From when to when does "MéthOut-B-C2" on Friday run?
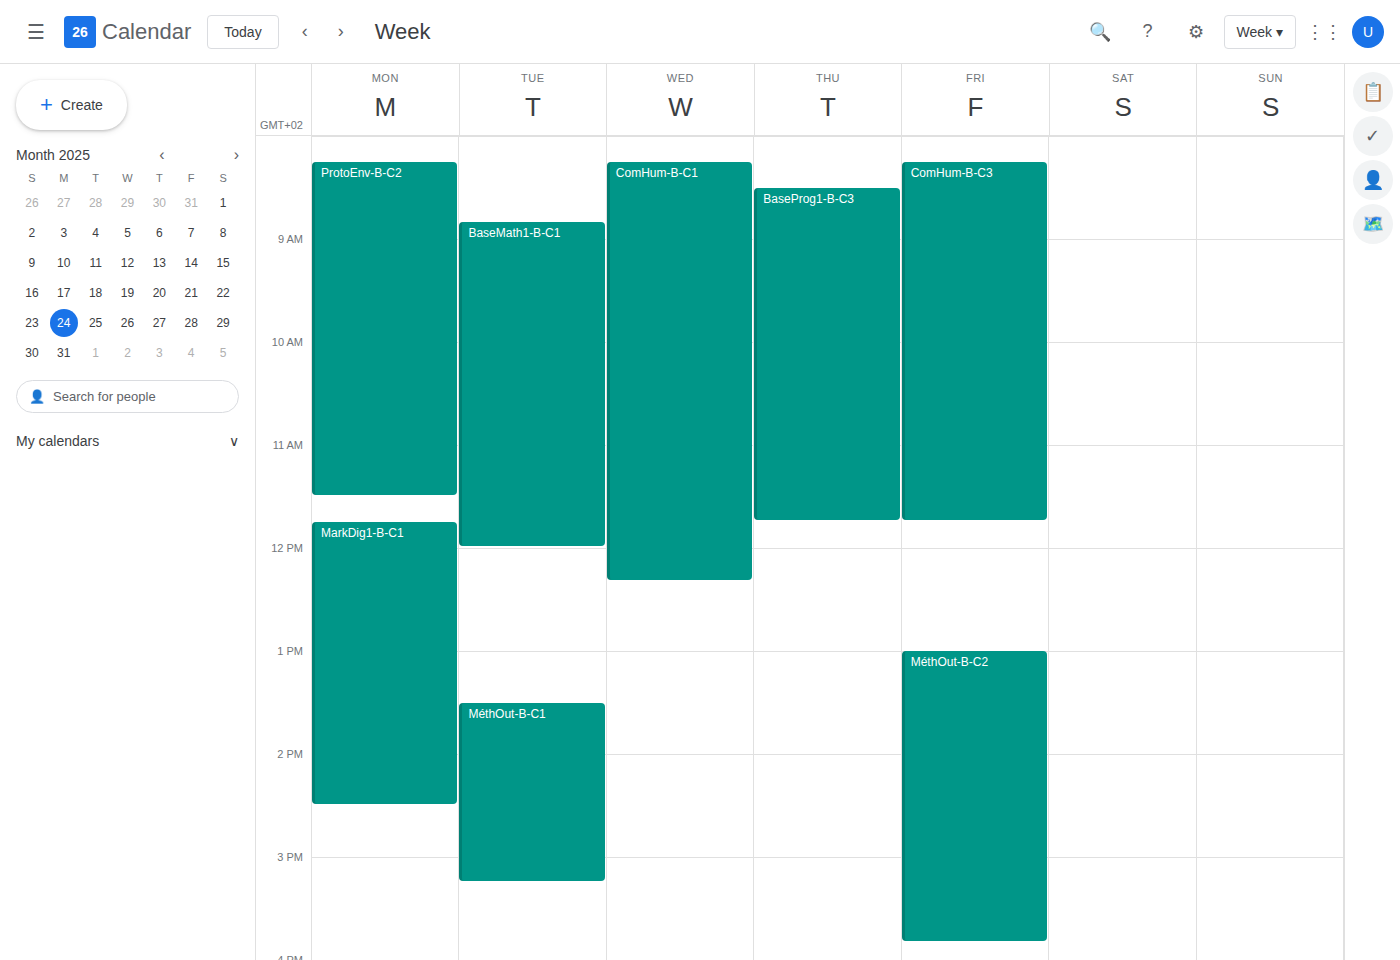
1:00 PM to 3:50 PM